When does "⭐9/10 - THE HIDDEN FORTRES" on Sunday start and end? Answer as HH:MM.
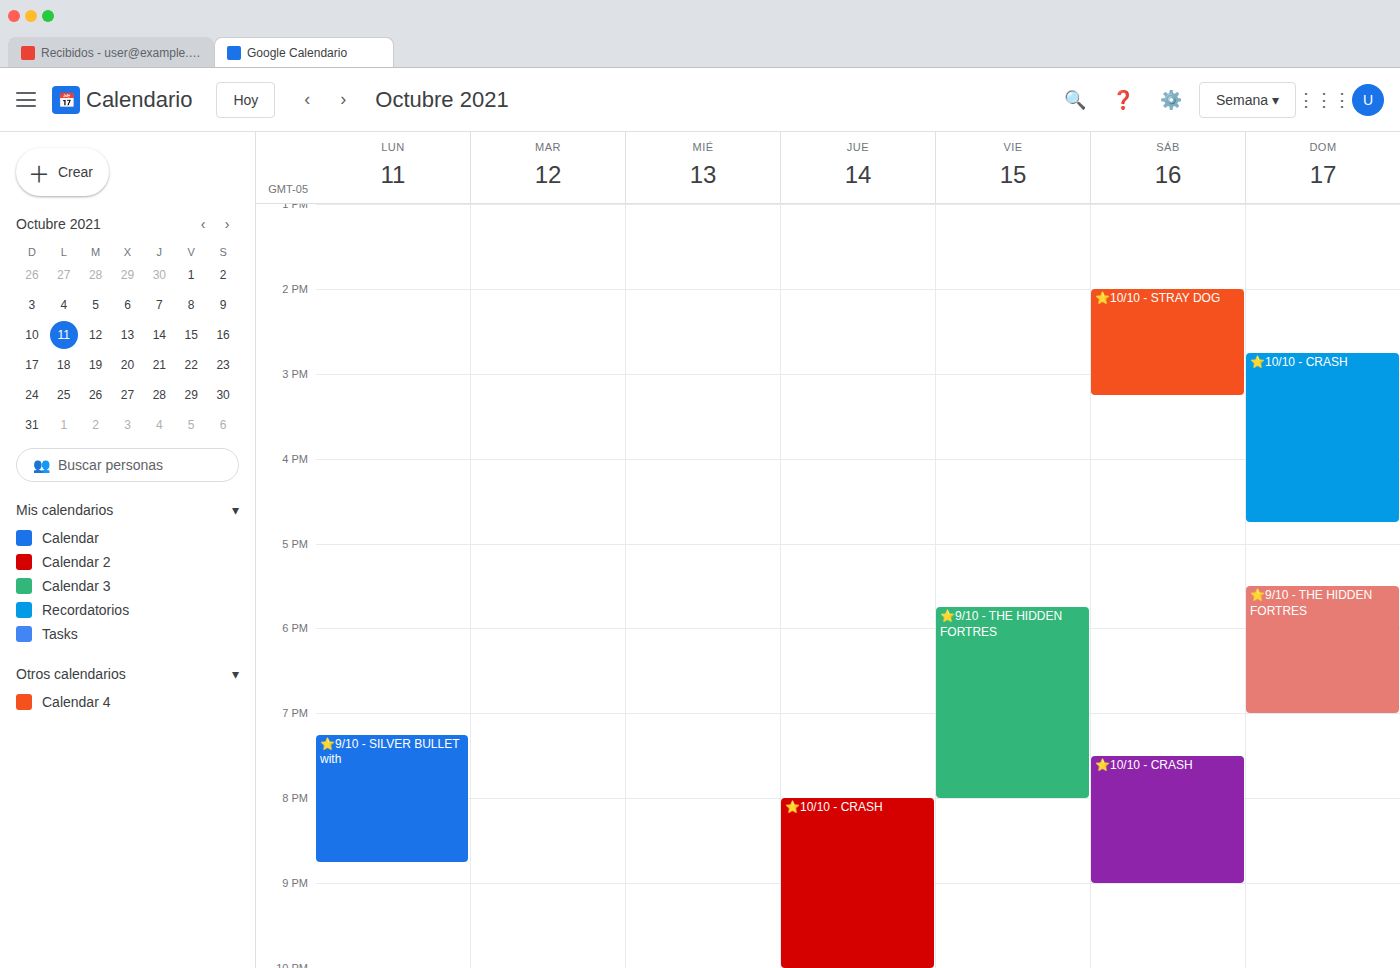
17:30 to 19:00